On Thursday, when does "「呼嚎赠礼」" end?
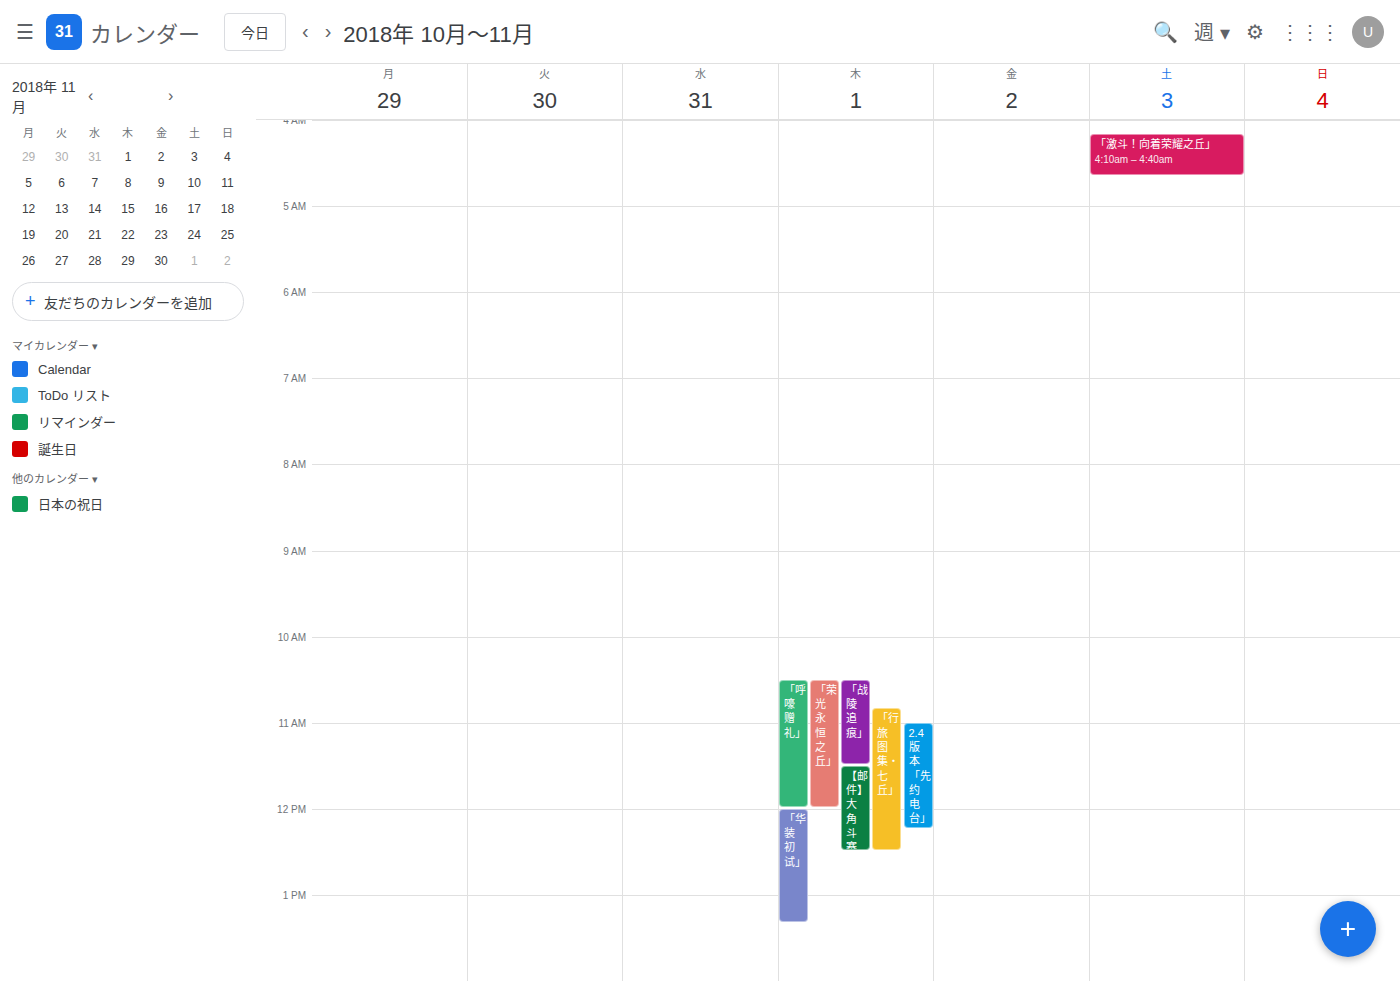
12:00 PM